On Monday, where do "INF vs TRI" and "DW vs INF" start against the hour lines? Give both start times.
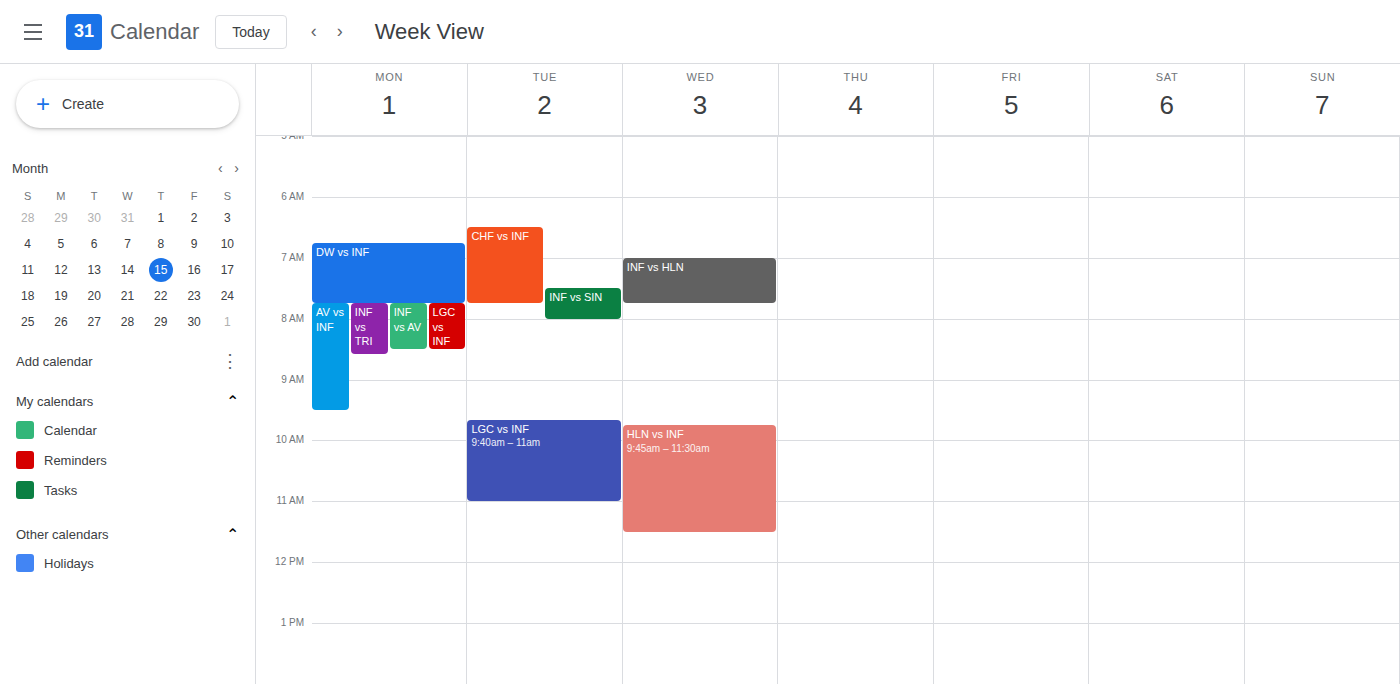
"INF vs TRI": 7:45 AM, neither: three quarters of the way from the 7 AM line to the 8 AM line. "DW vs INF": 6:45 AM, neither: three quarters of the way from the 6 AM line to the 7 AM line.